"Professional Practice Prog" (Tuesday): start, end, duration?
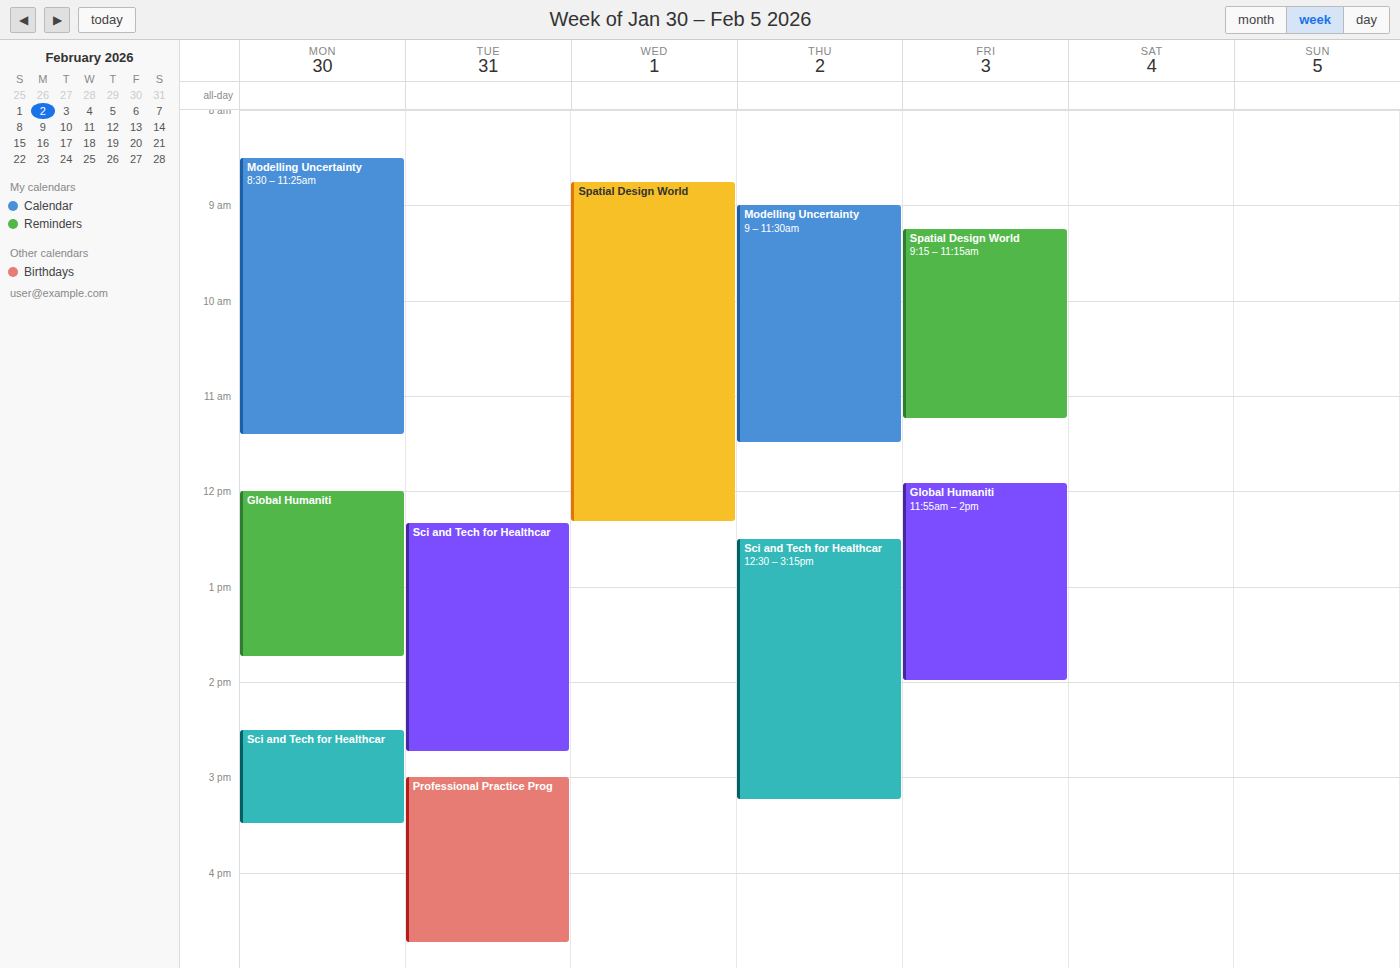
15:00 to 16:45, 1 hour 45 minutes